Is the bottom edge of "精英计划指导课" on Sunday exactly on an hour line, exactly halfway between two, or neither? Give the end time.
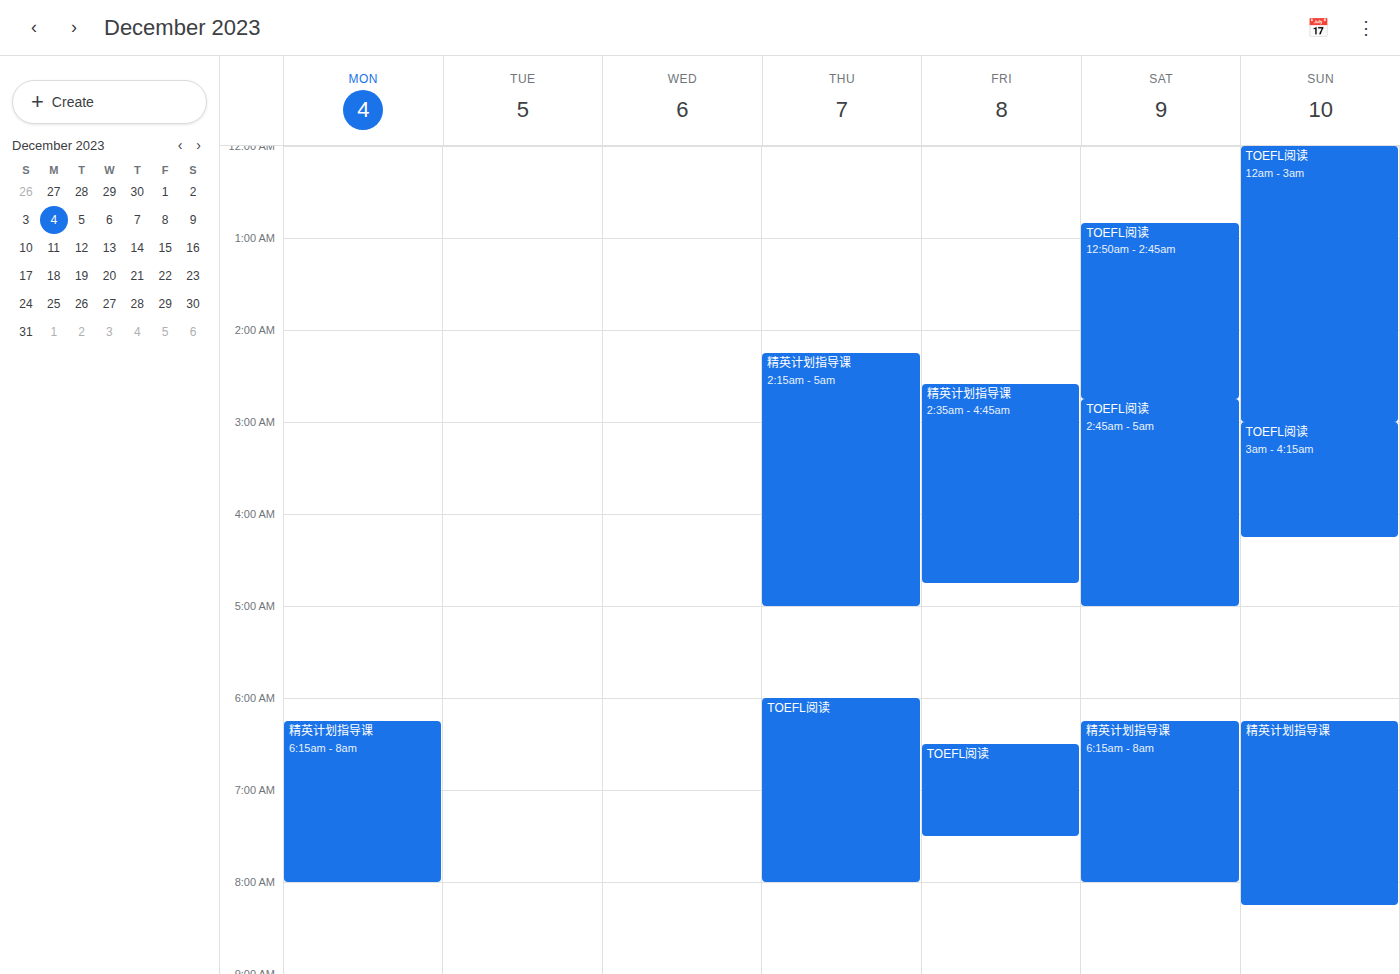
8:15 AM -- neither: a quarter of the way from the 8 AM line to the 9 AM line.